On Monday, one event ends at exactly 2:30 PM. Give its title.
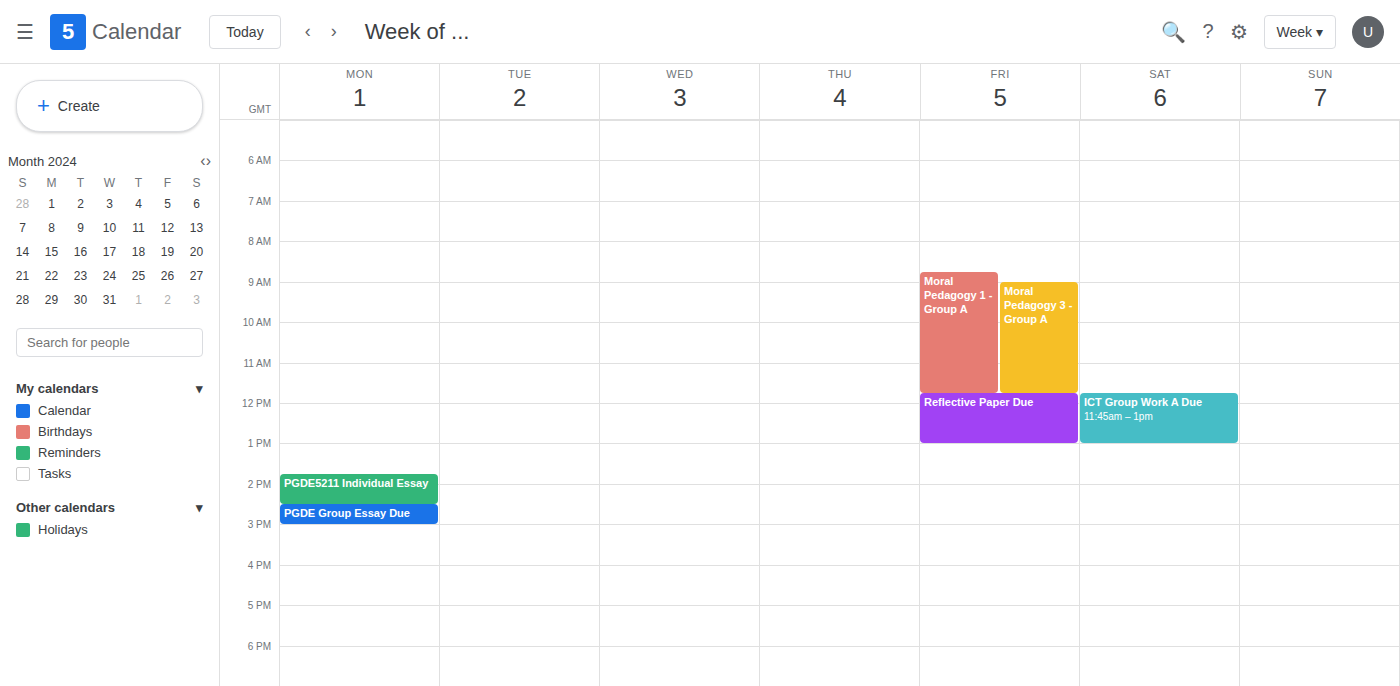
"PGDE5211 Individual Essay"